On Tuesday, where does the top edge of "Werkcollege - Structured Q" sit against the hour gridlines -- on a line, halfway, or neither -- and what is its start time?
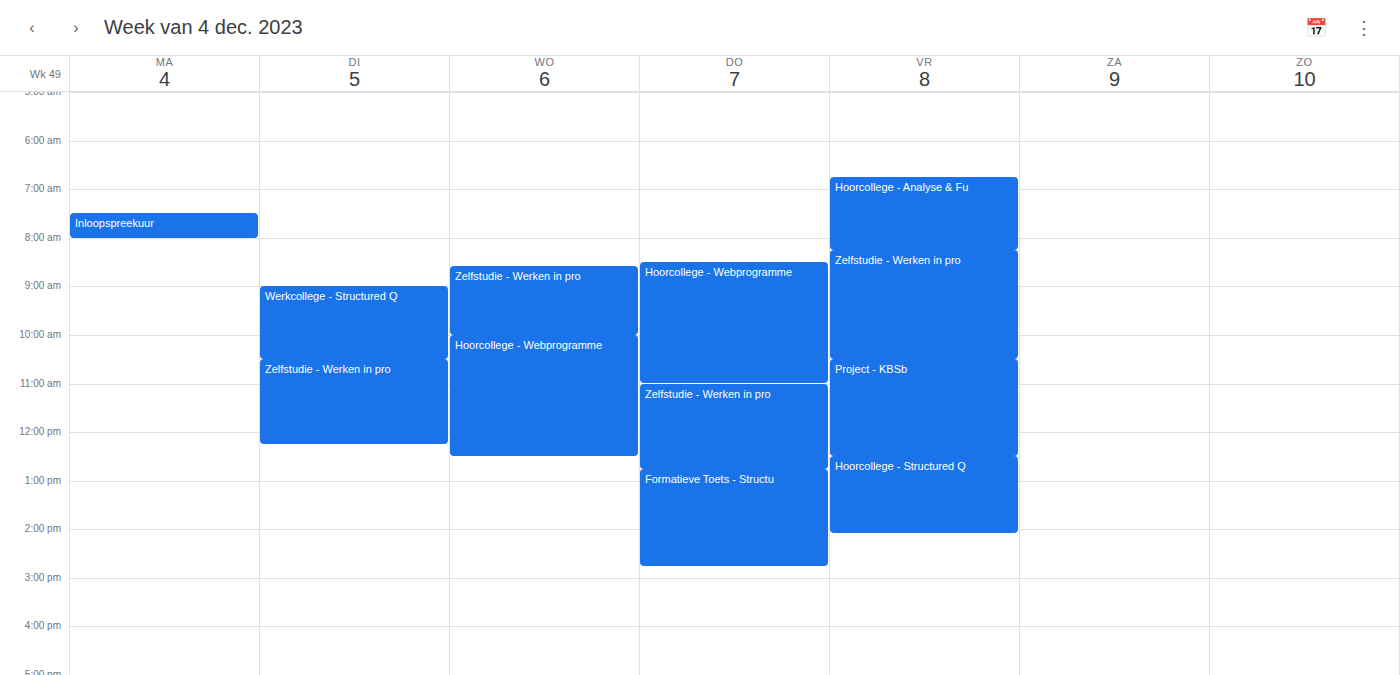
9:00 AM -- exactly on the 9 AM line.